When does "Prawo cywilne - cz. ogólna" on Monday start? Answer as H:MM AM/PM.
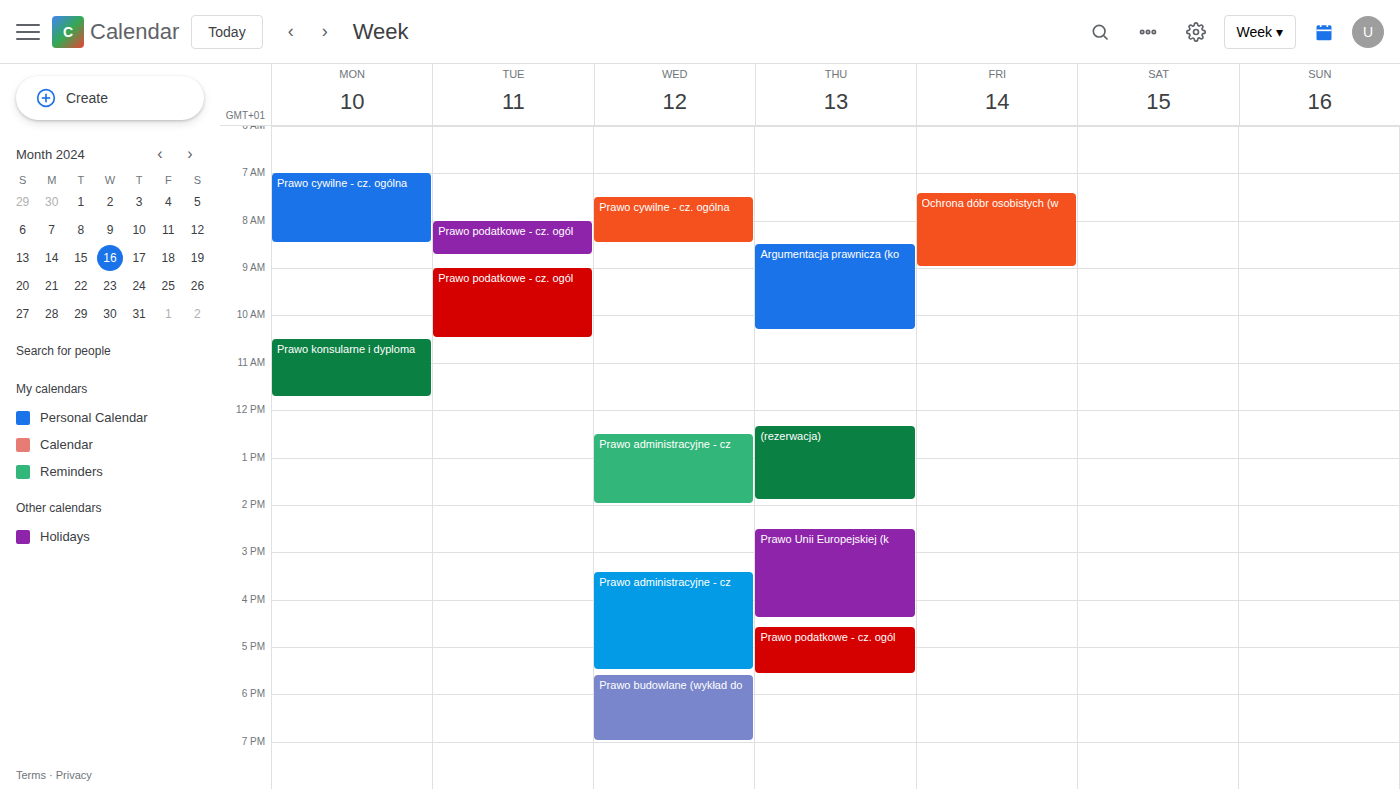
7:00 AM